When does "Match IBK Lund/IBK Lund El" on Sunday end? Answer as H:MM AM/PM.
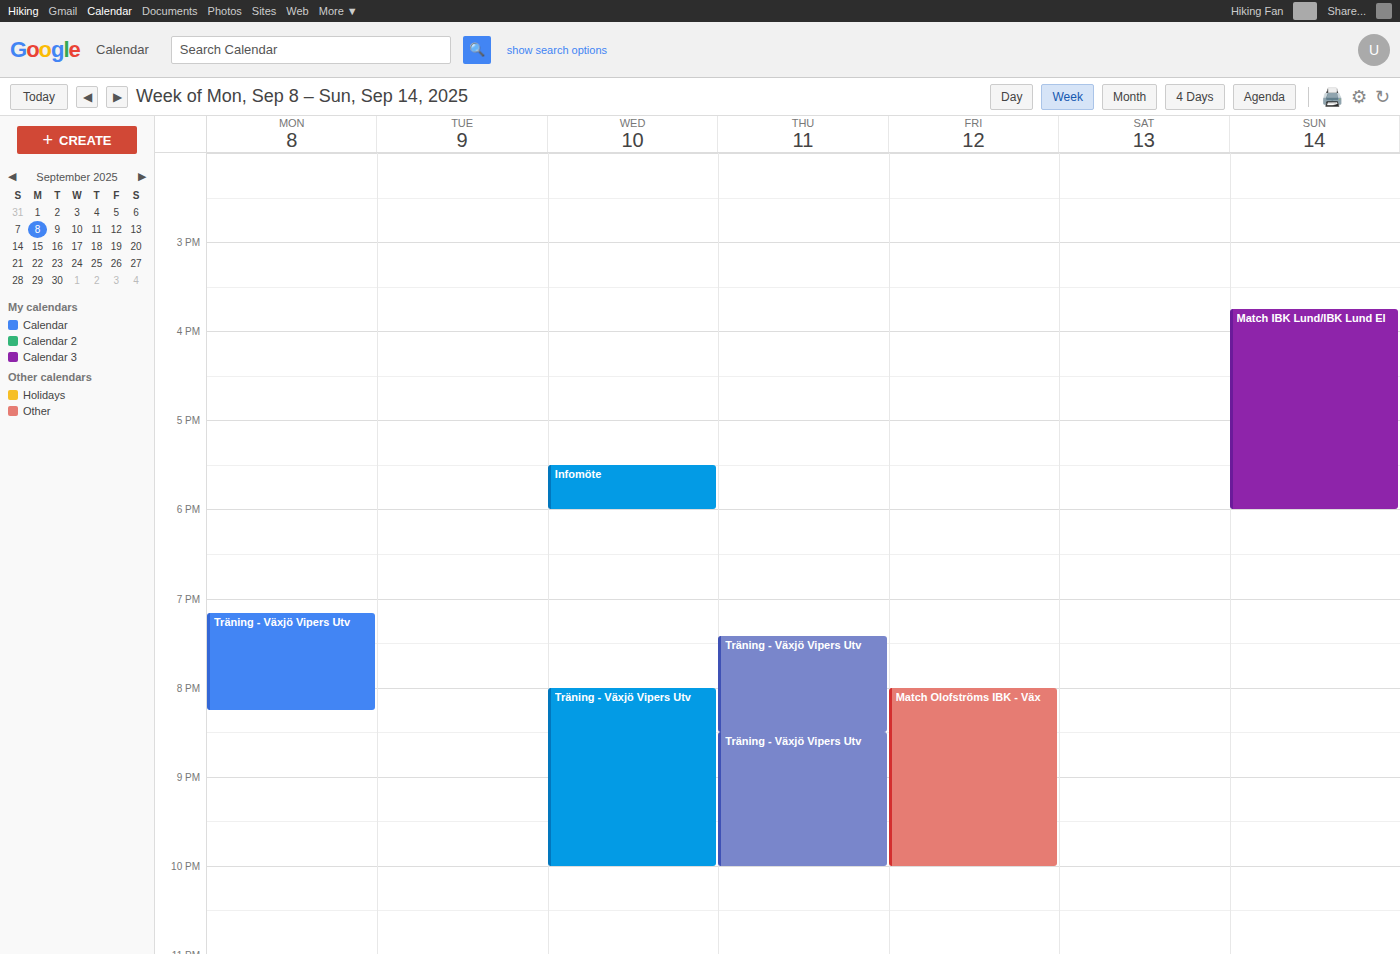
6:00 PM